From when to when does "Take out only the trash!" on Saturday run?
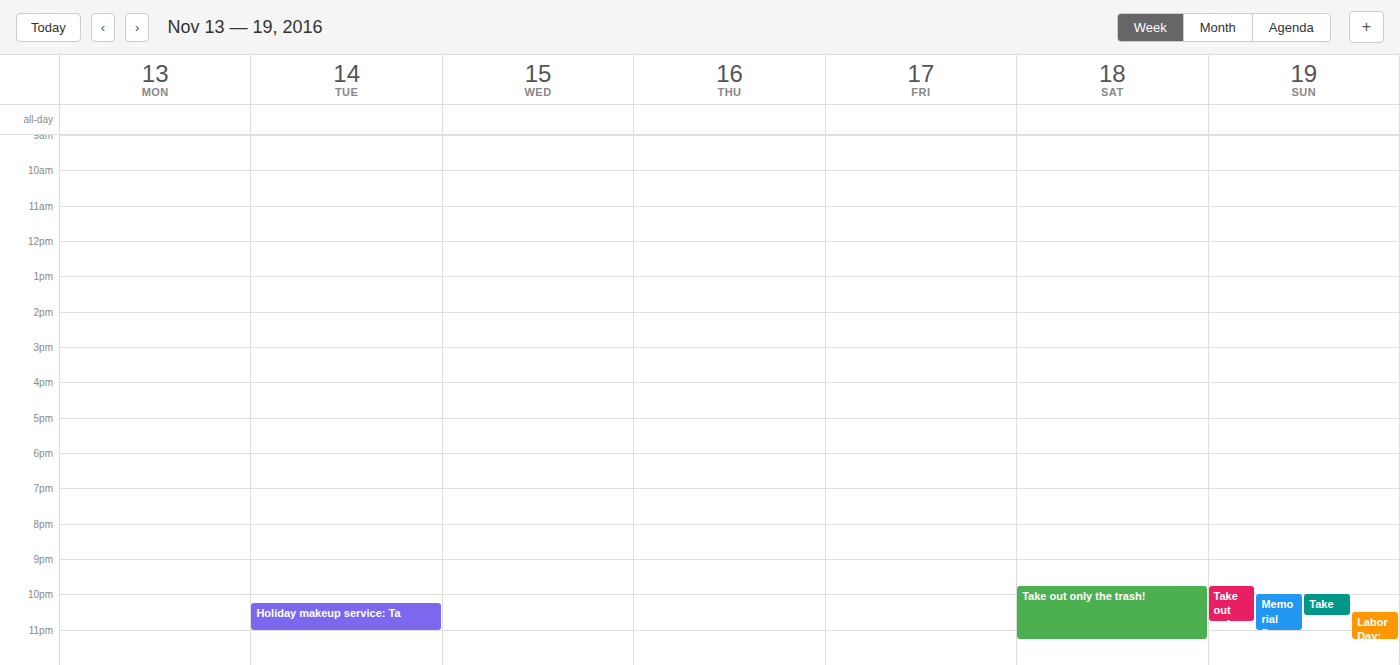
9:45 PM to 11:15 PM